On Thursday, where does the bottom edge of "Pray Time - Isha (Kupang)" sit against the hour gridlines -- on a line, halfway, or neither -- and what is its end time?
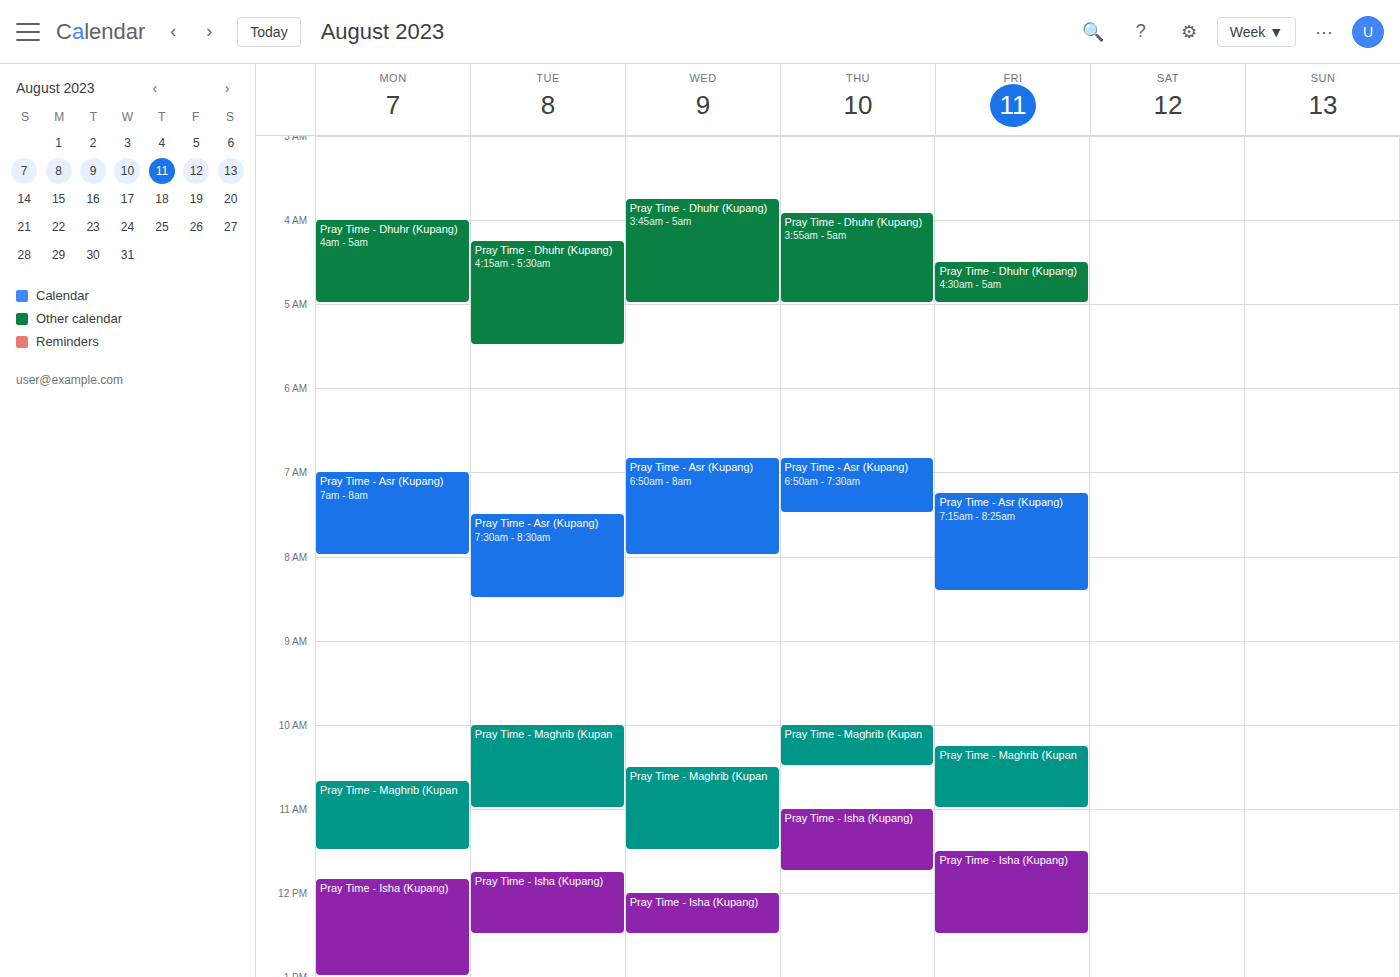
11:45 AM -- neither: three quarters of the way from the 11 AM line to the 12 PM line.